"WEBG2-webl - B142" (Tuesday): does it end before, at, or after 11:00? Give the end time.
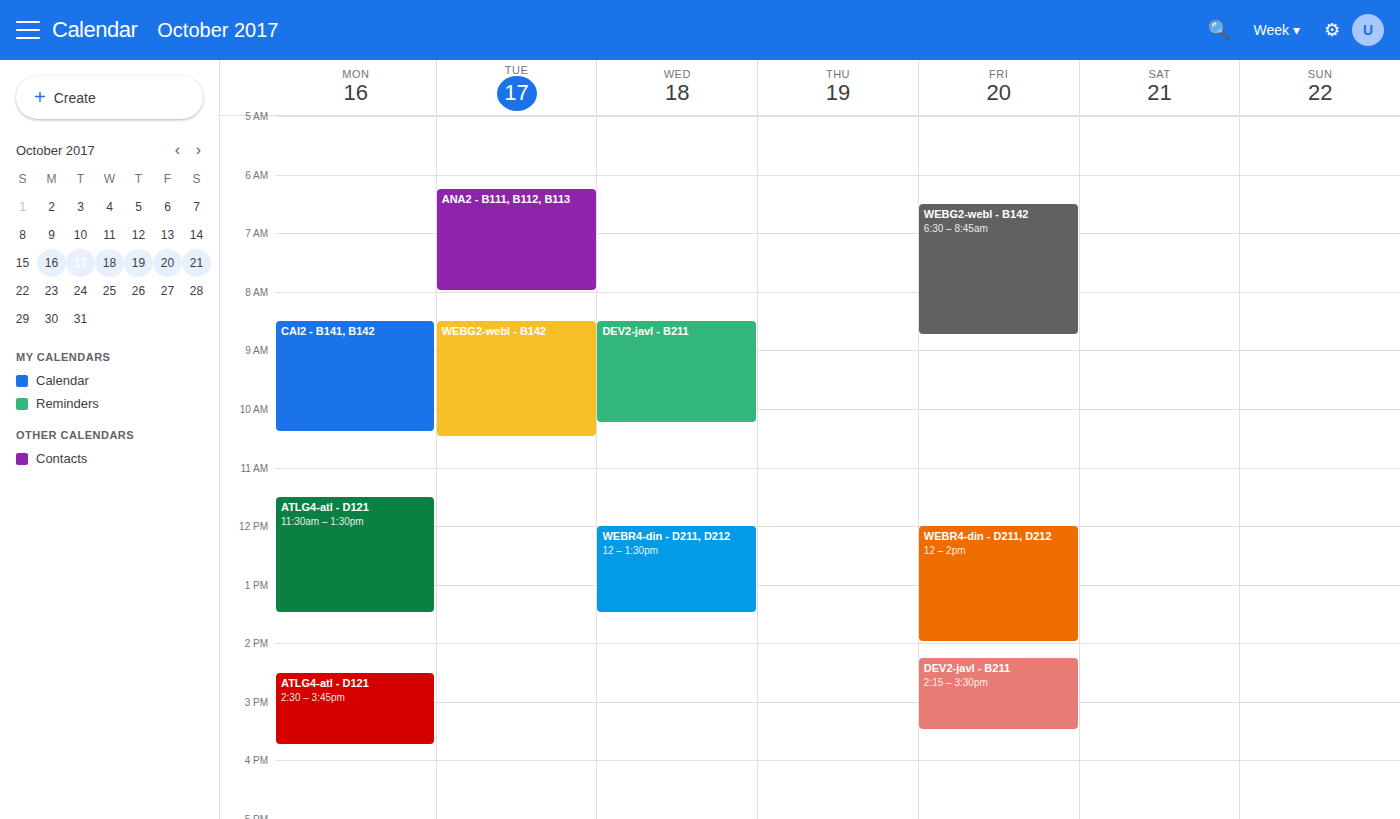
10:30 -- before 11:00, 30 minutes above the 11:00 line.